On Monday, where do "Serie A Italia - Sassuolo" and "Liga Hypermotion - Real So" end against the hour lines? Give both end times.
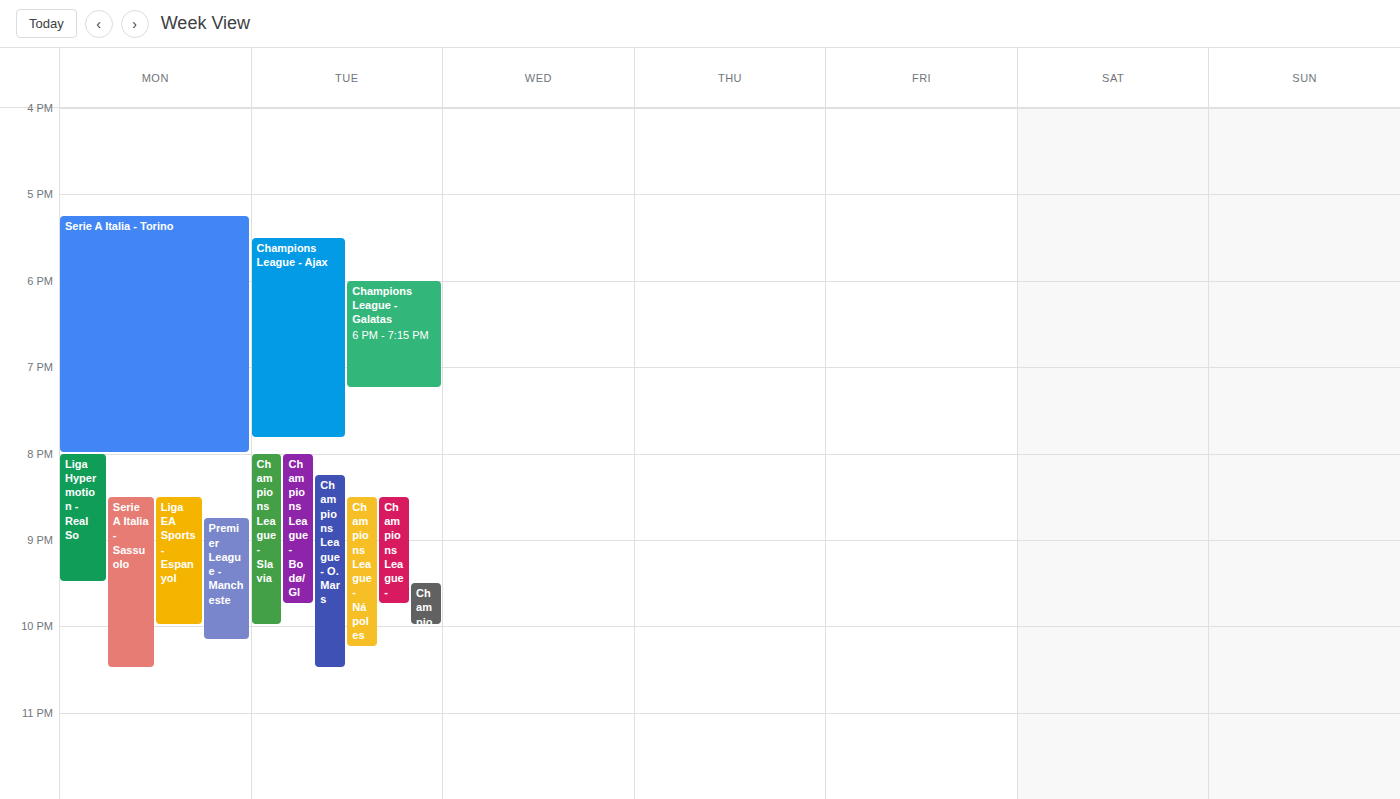
"Serie A Italia - Sassuolo": 10:30 PM, halfway between the 10 PM and 11 PM lines. "Liga Hypermotion - Real So": 9:30 PM, halfway between the 9 PM and 10 PM lines.